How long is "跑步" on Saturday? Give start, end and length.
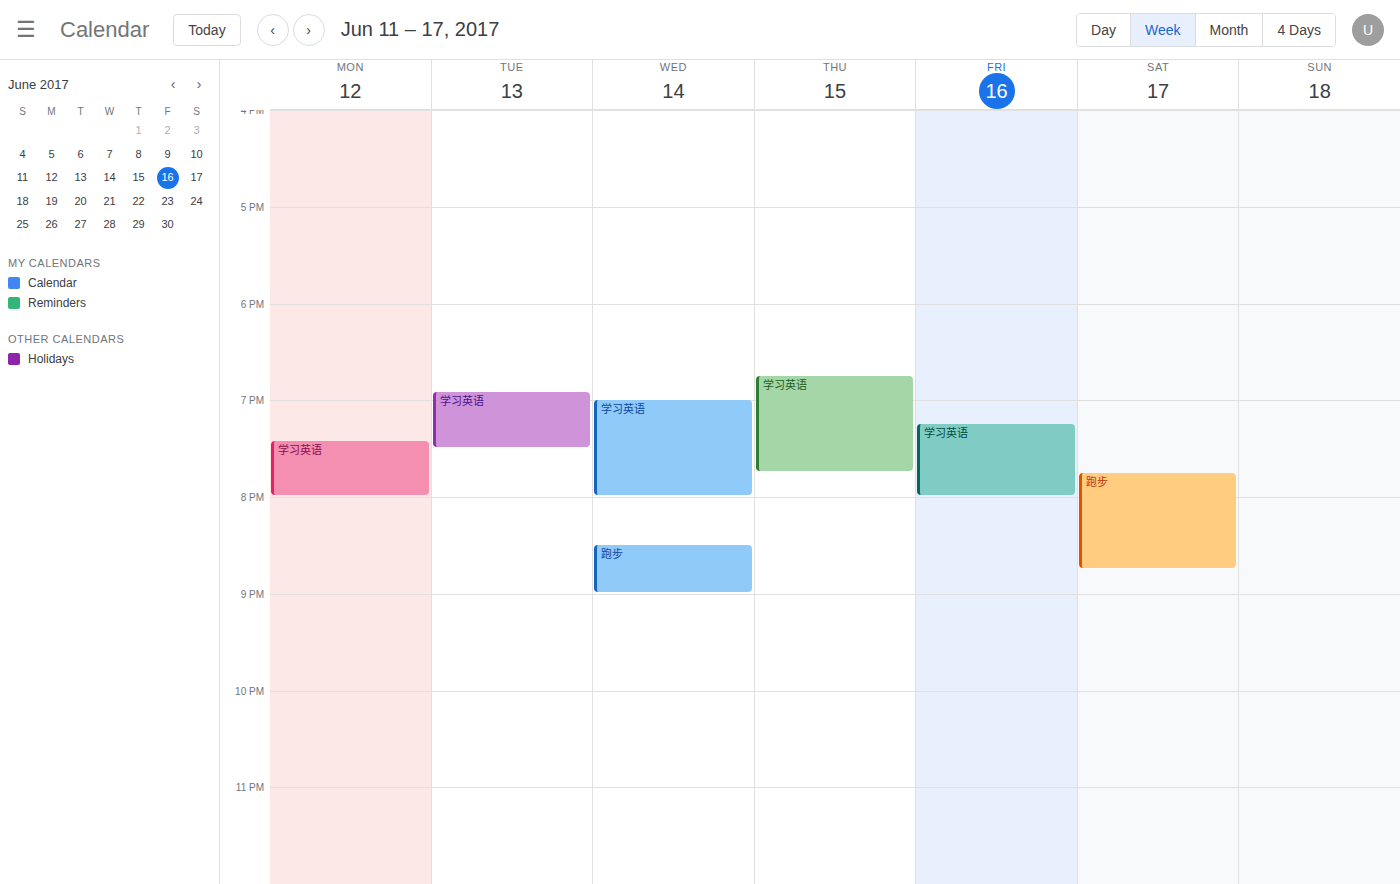
7:45 PM to 8:45 PM, 1 hour